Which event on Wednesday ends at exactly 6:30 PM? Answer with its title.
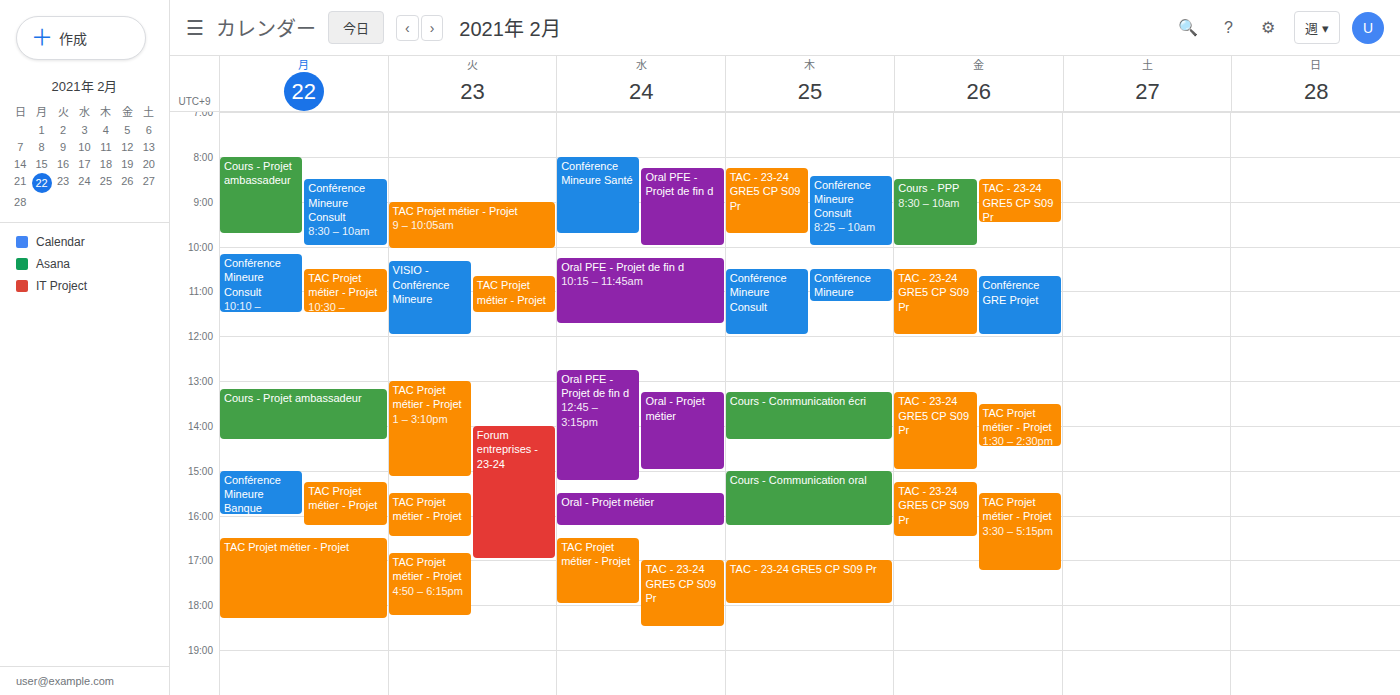
"TAC - 23-24 GRE5 CP S09 Pr"